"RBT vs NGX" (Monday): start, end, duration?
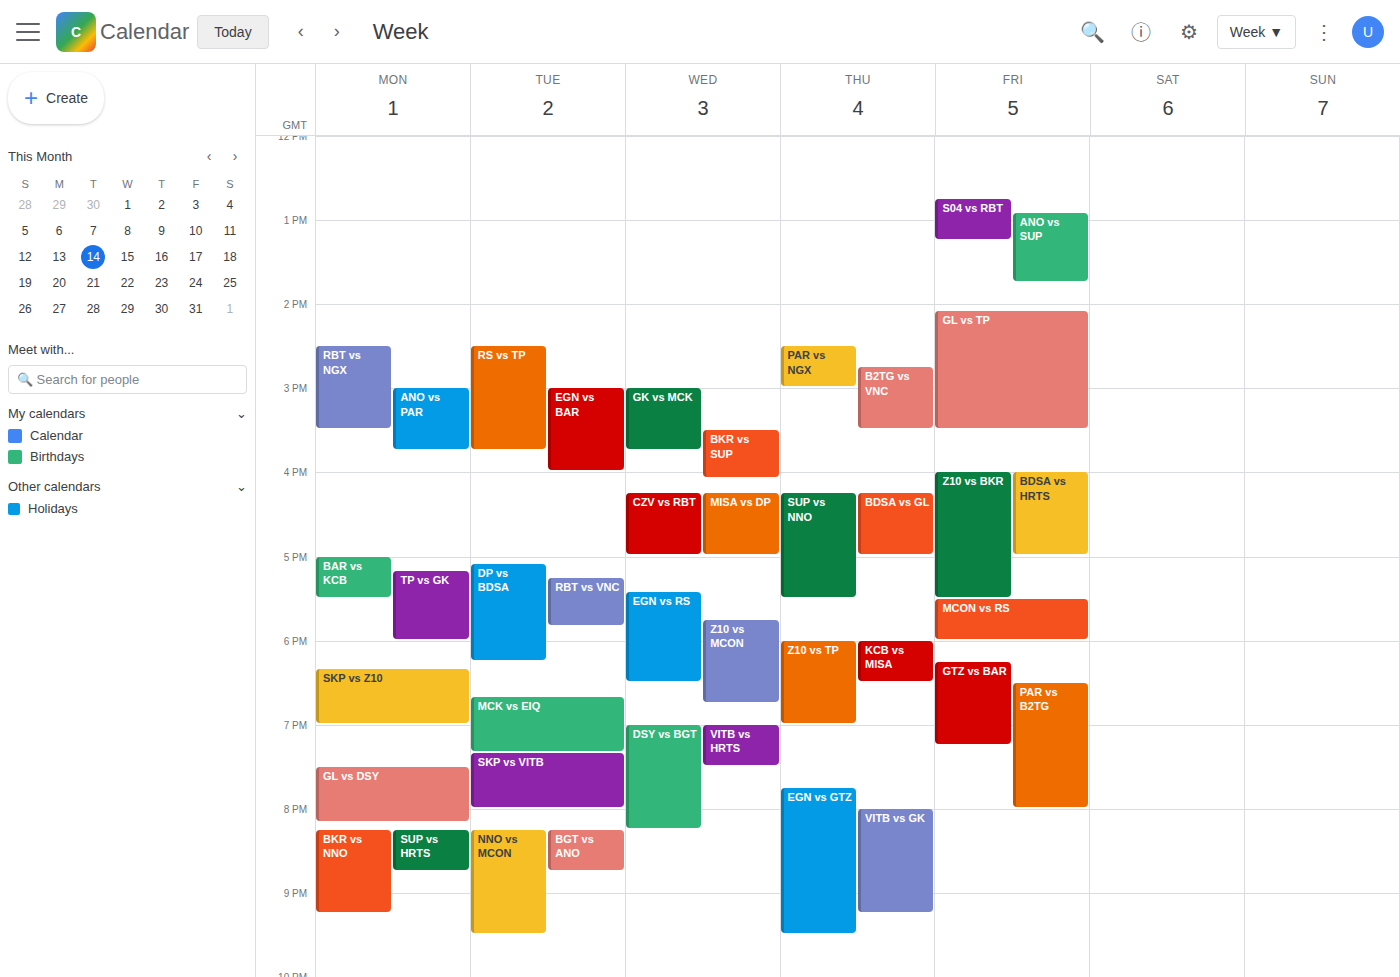
2:30 PM to 3:30 PM, 1 hour